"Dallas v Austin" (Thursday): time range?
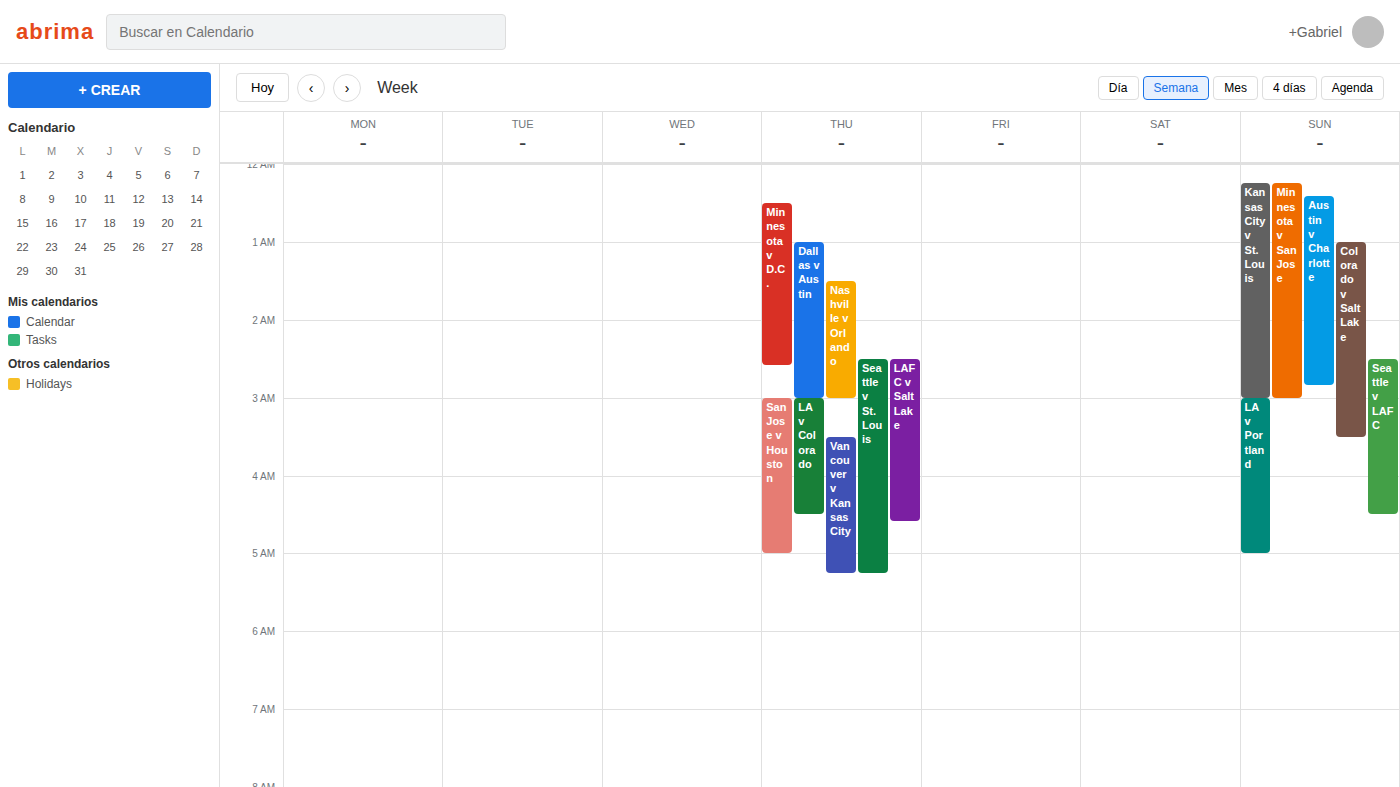
01:00 to 03:00